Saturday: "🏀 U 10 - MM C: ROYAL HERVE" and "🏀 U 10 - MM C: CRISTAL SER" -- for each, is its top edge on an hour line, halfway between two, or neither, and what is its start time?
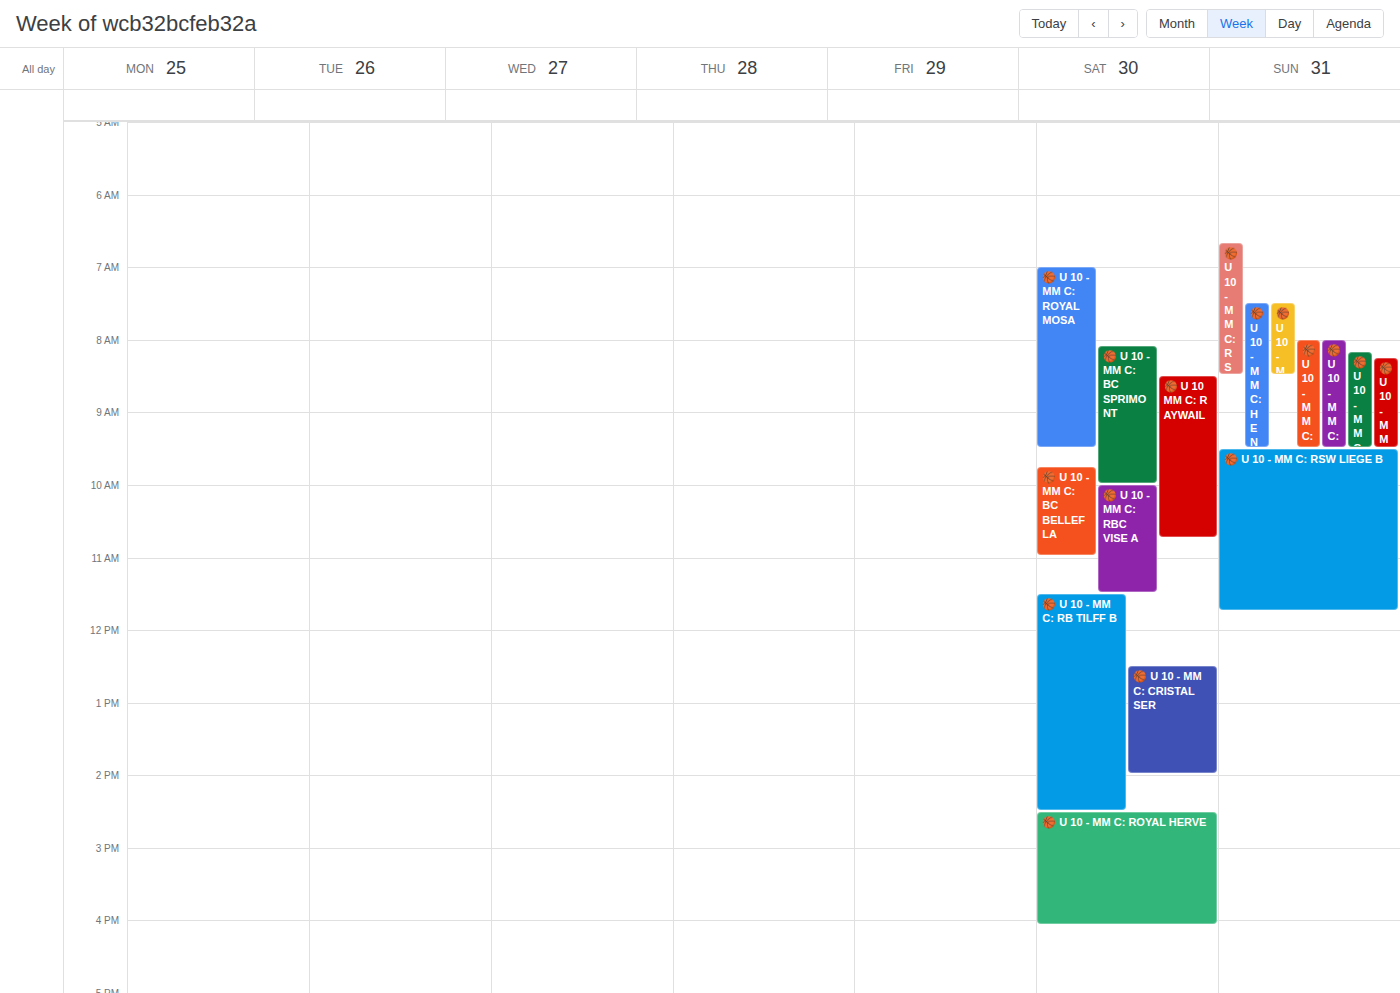
"🏀 U 10 - MM C: ROYAL HERVE": 2:30 PM, halfway between the 2 PM and 3 PM lines. "🏀 U 10 - MM C: CRISTAL SER": 12:30 PM, halfway between the 12 PM and 1 PM lines.